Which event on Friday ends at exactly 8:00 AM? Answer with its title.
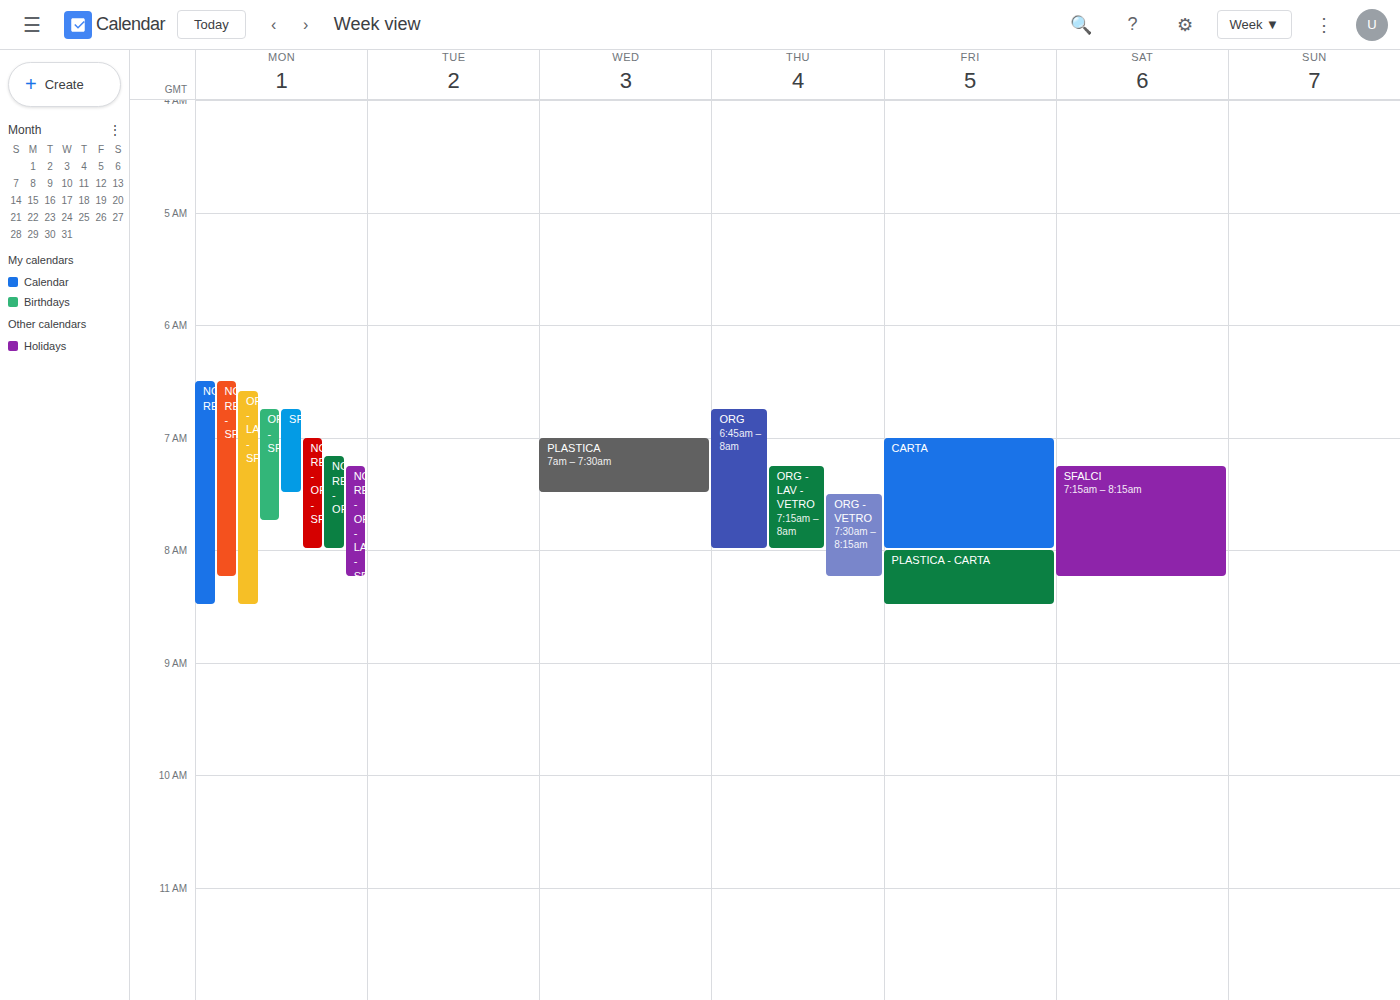
"CARTA"